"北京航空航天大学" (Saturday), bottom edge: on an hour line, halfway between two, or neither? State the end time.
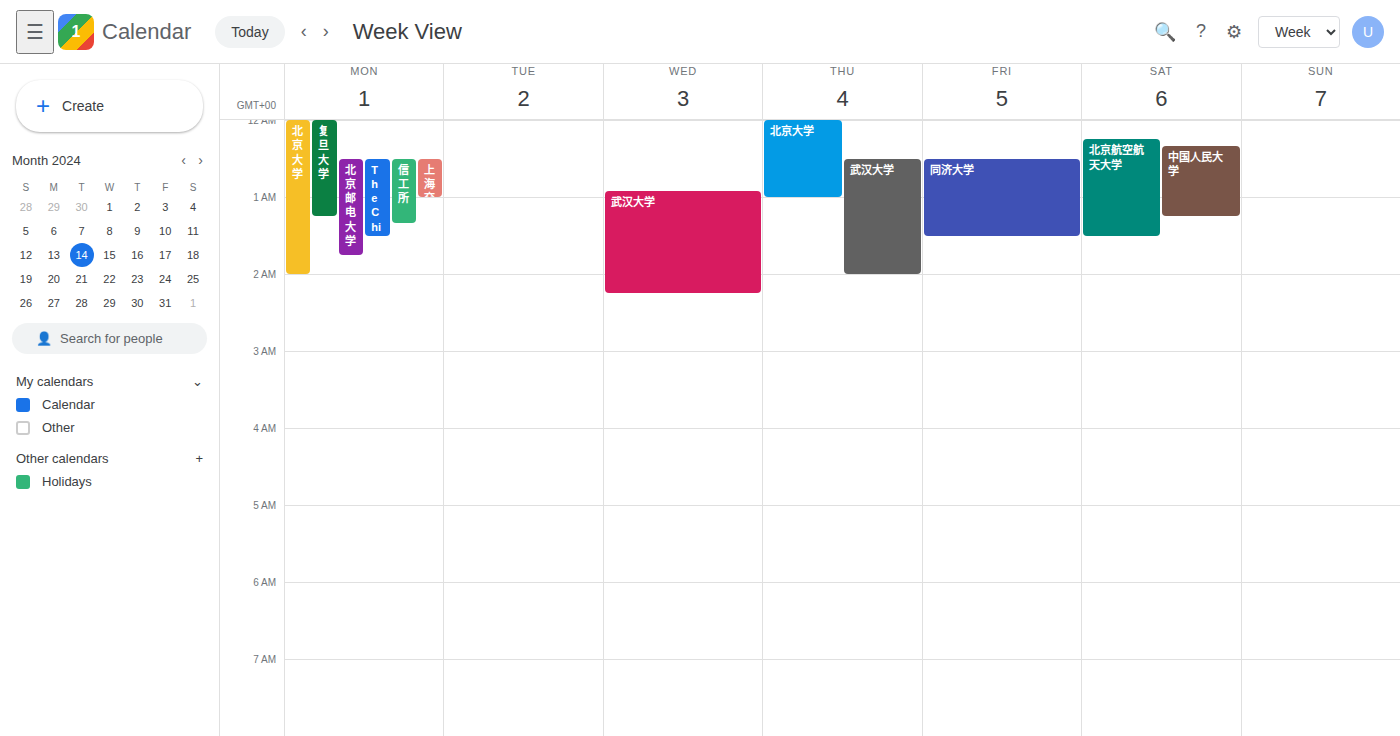
1:30 AM -- halfway between the 1 AM and 2 AM lines.